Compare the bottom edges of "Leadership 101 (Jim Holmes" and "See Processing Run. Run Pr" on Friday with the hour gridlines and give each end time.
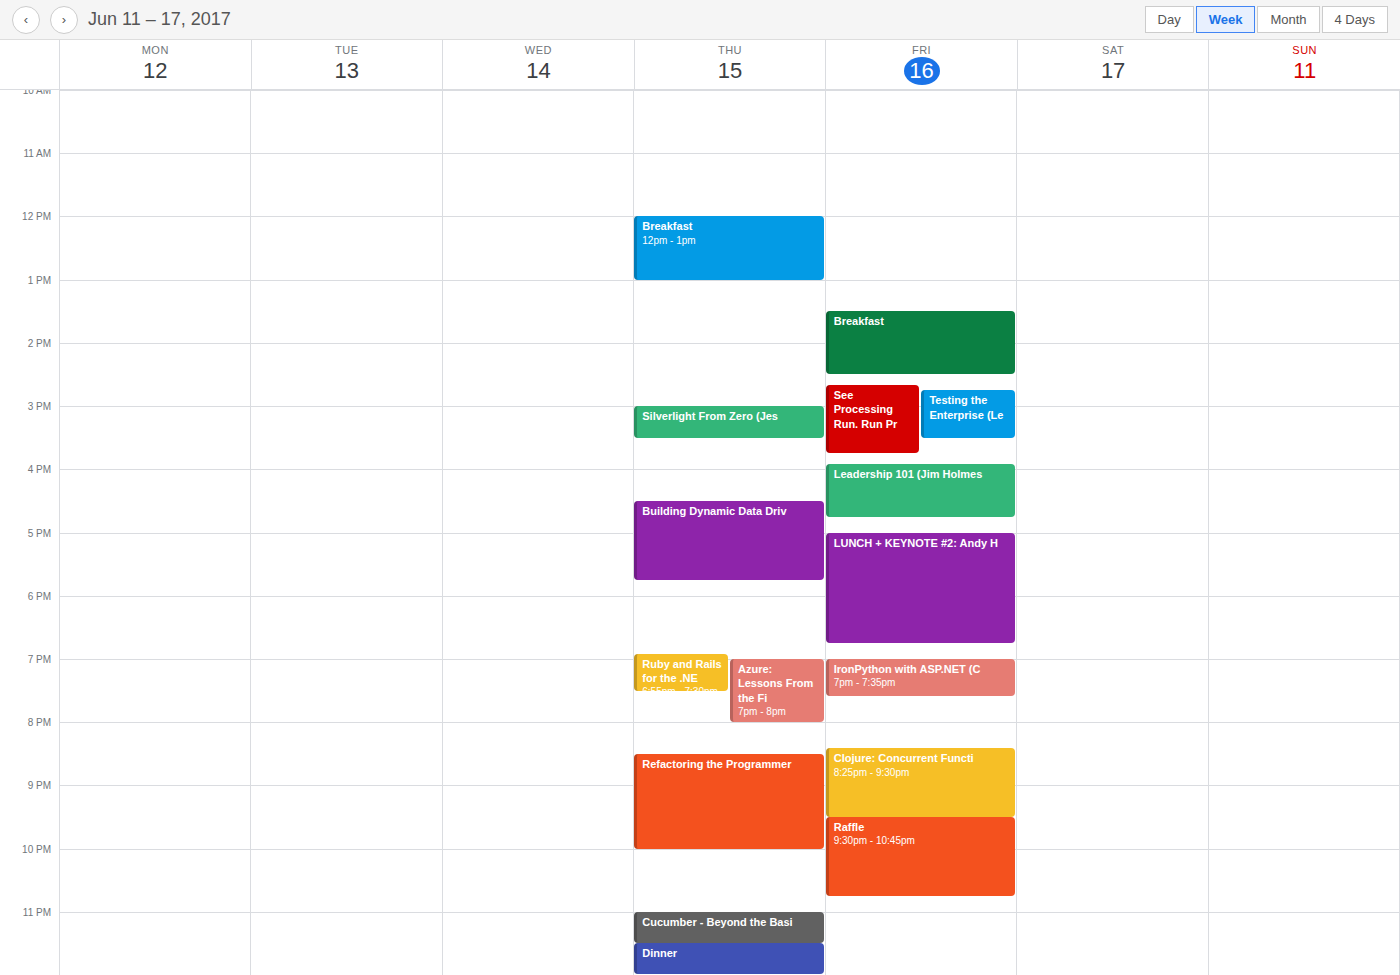
"Leadership 101 (Jim Holmes": 4:45 PM, neither: three quarters of the way from the 4 PM line to the 5 PM line. "See Processing Run. Run Pr": 3:45 PM, neither: three quarters of the way from the 3 PM line to the 4 PM line.